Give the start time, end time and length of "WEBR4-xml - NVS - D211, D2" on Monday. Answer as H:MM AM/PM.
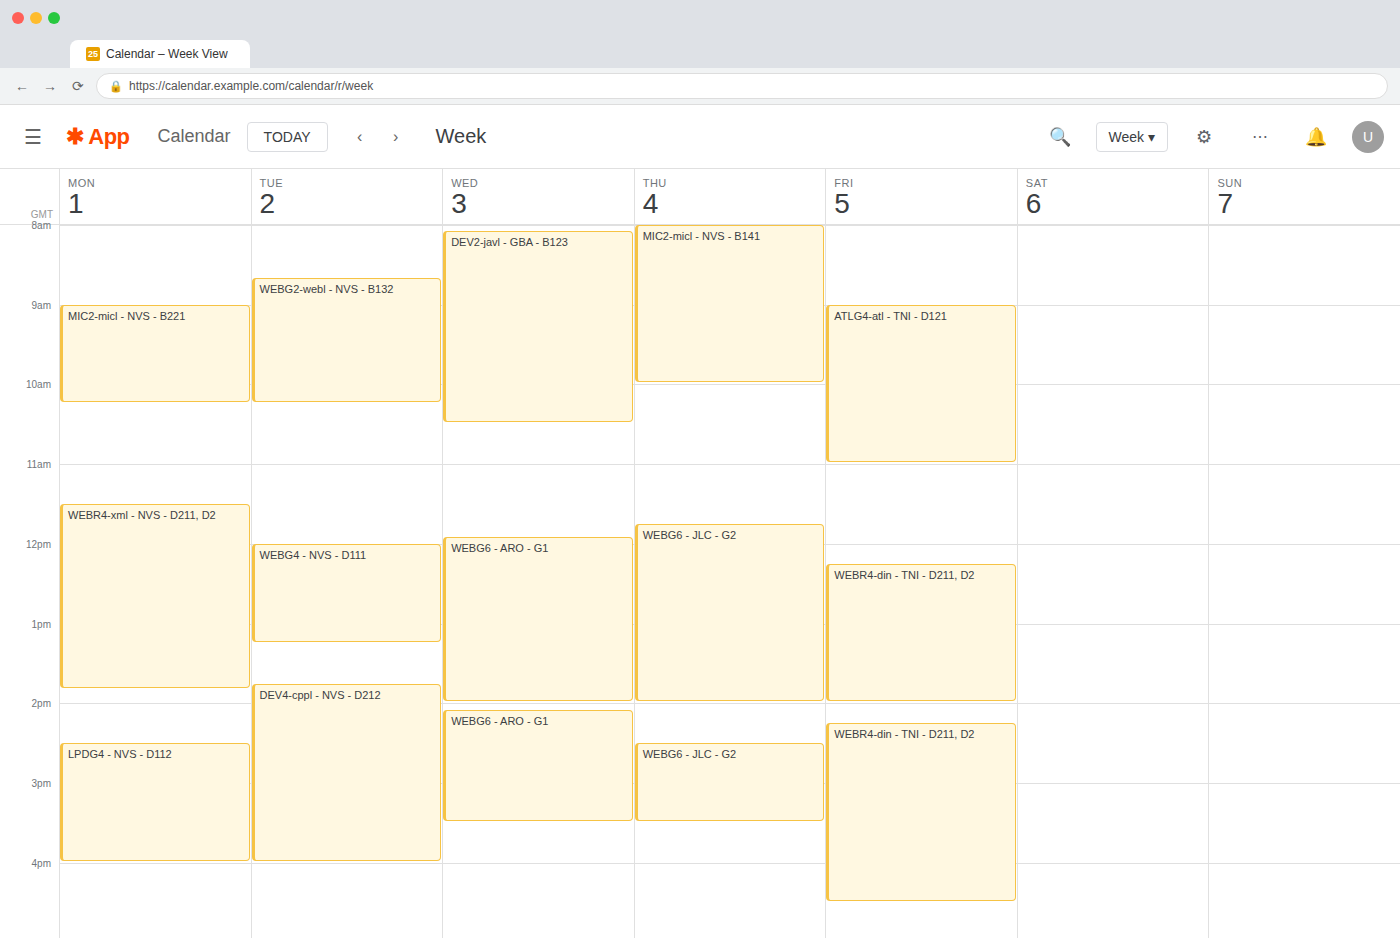
11:30 AM to 1:50 PM, 2 hours 20 minutes